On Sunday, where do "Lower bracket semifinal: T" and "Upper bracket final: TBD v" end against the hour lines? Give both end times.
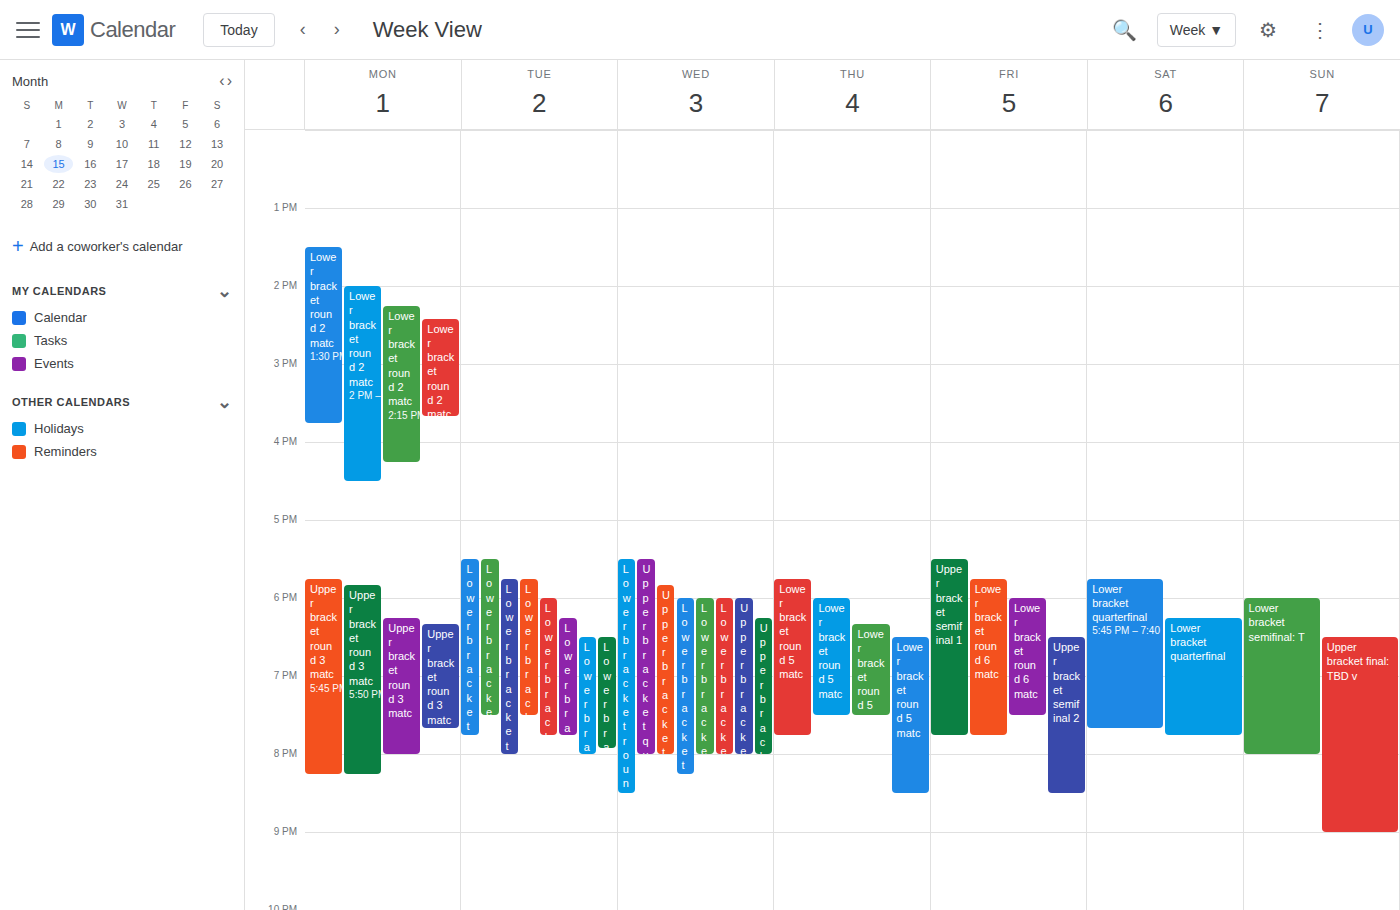
"Lower bracket semifinal: T": 8:00 PM, exactly on the 8 PM line. "Upper bracket final: TBD v": 9:00 PM, exactly on the 9 PM line.